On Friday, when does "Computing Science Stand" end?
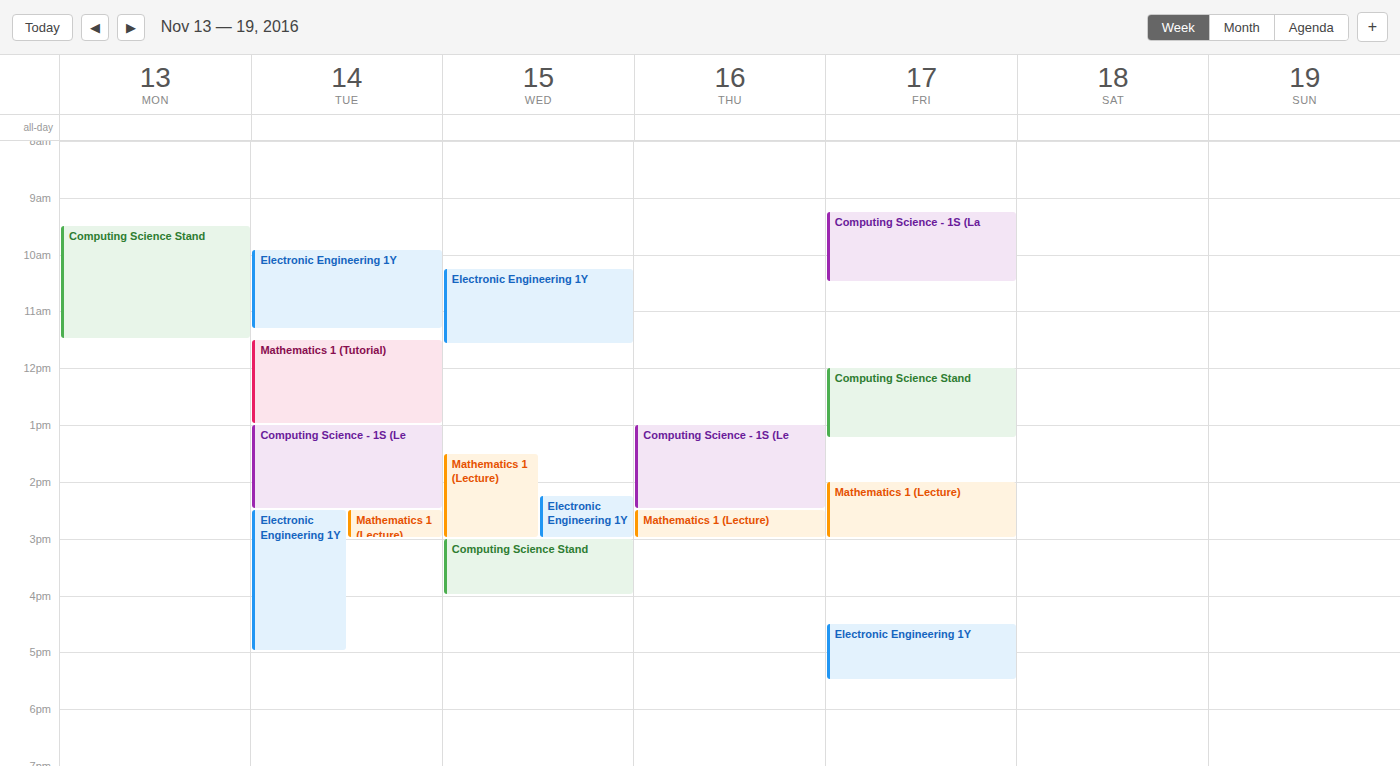
1:15 PM